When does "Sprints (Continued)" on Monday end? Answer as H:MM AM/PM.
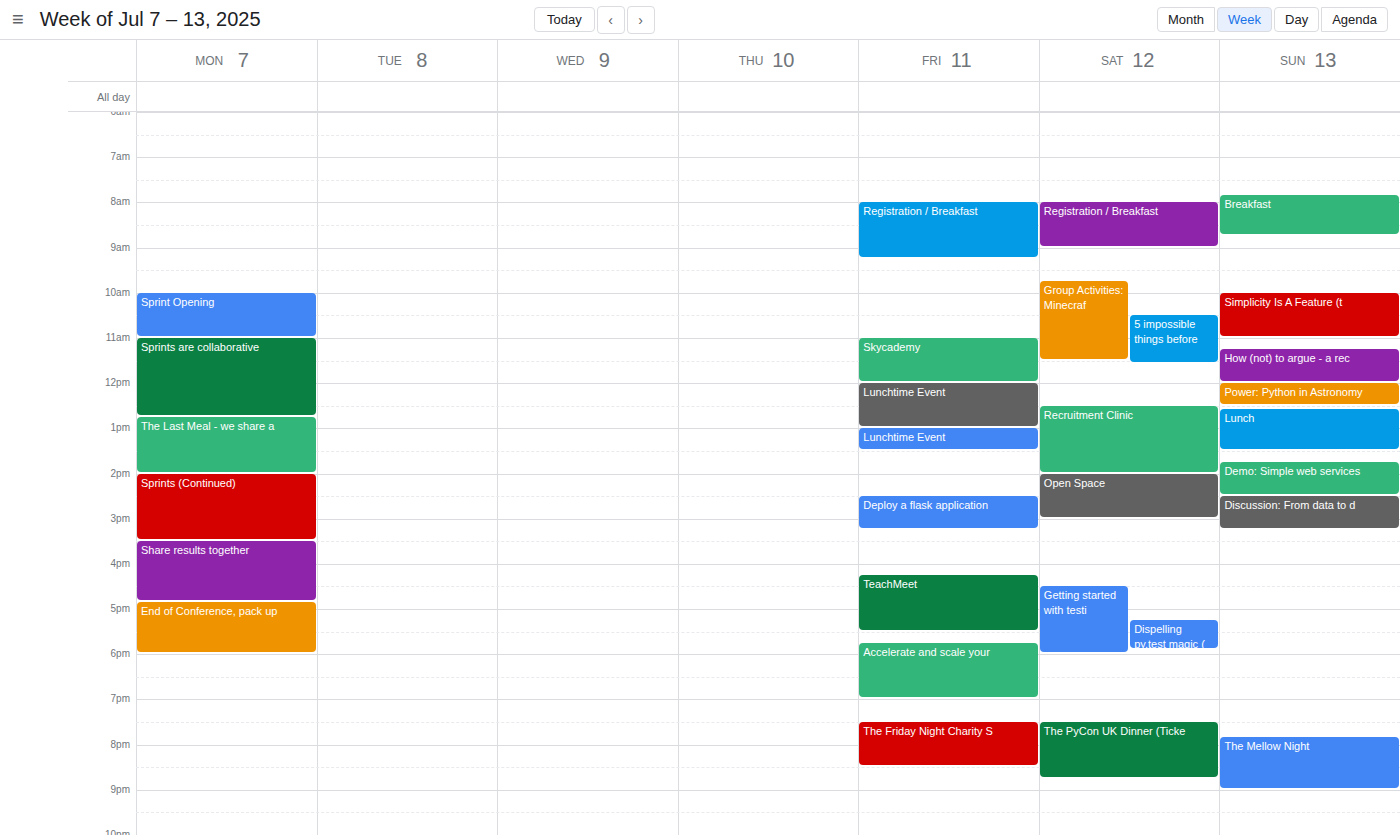
3:30 PM